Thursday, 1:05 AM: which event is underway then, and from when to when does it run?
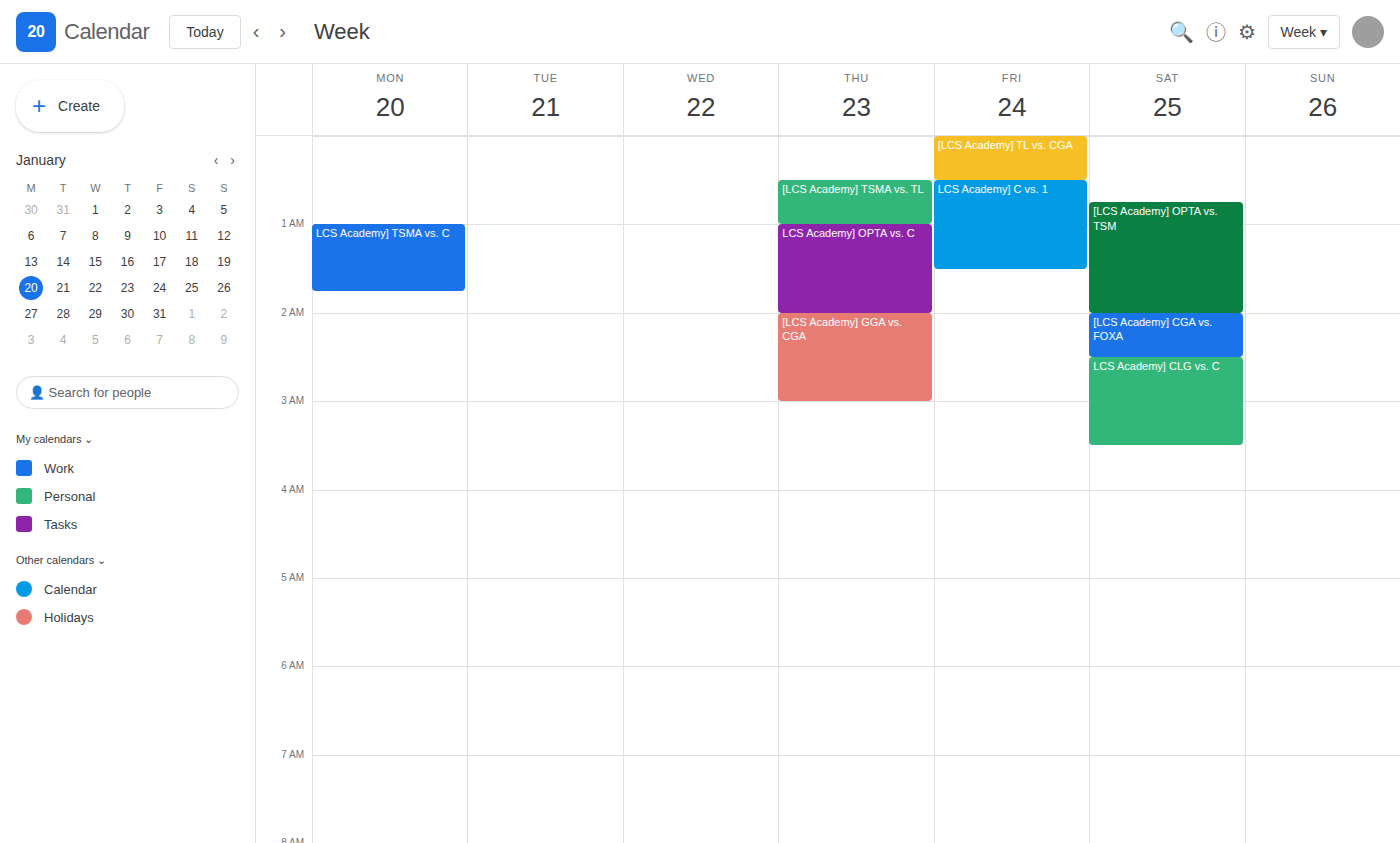
"LCS Academy] OPTA vs. C", 1:00 AM to 2:00 AM